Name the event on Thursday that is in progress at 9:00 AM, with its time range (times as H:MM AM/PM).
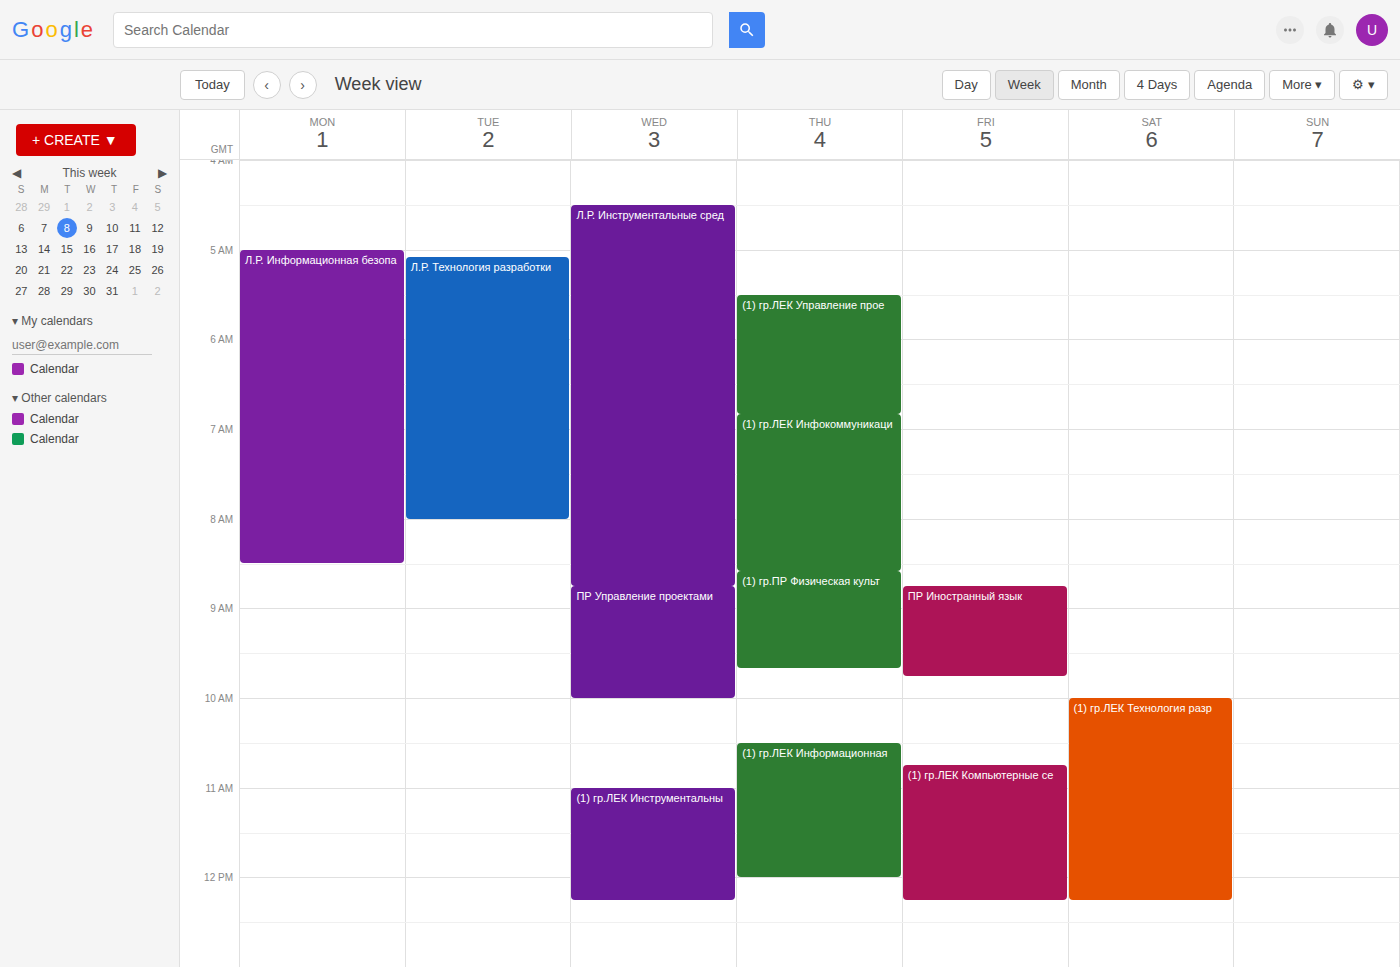
"(1) гр.ПР Физическая культ", 8:35 AM to 9:40 AM